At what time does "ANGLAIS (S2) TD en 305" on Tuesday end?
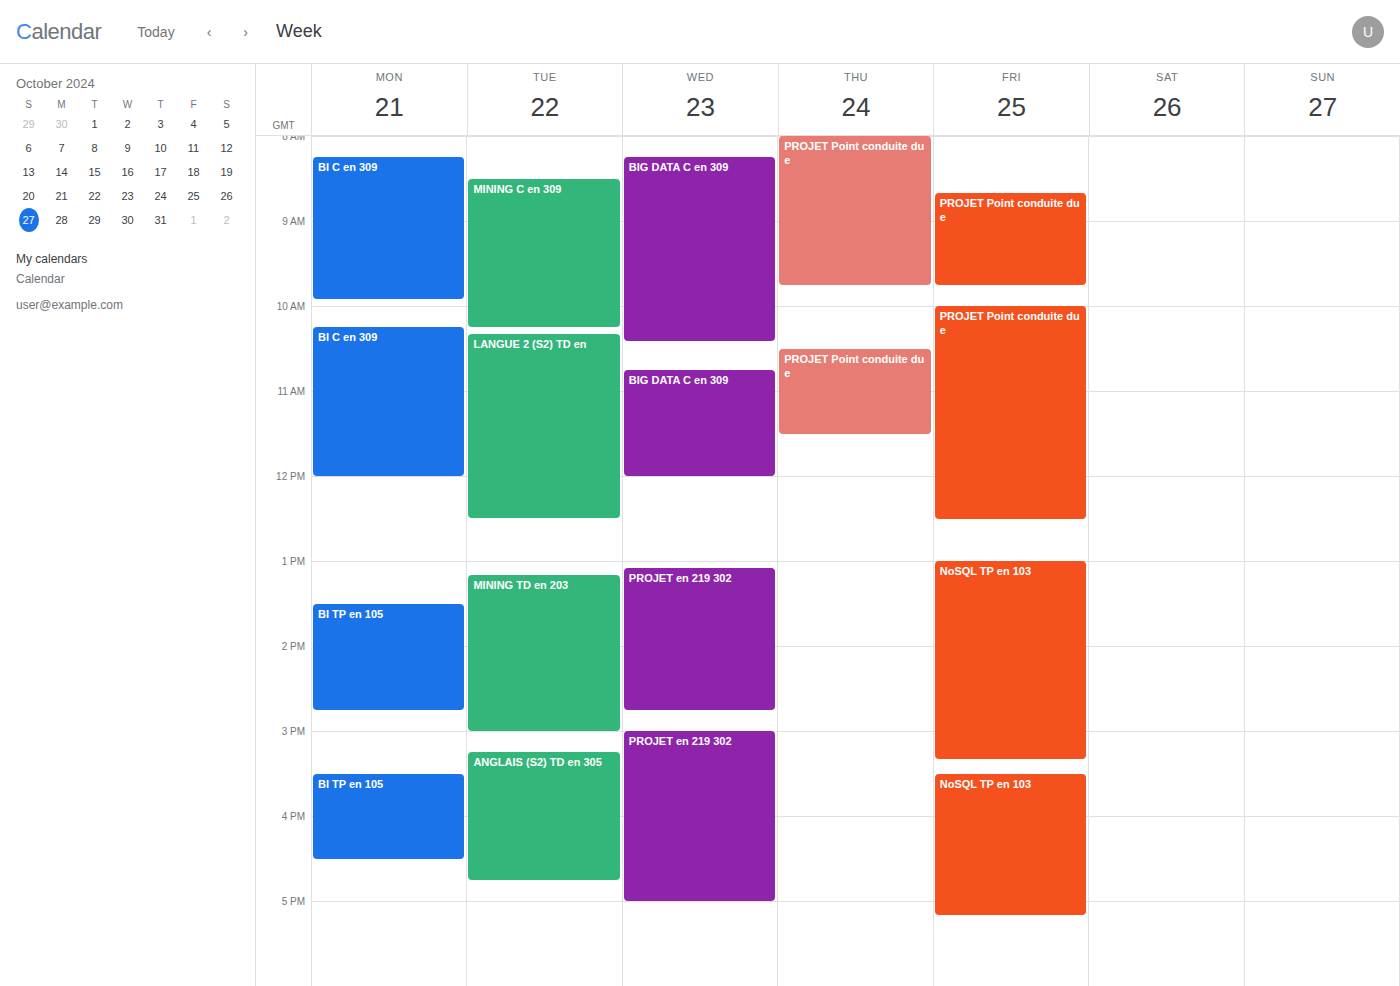
4:45 PM